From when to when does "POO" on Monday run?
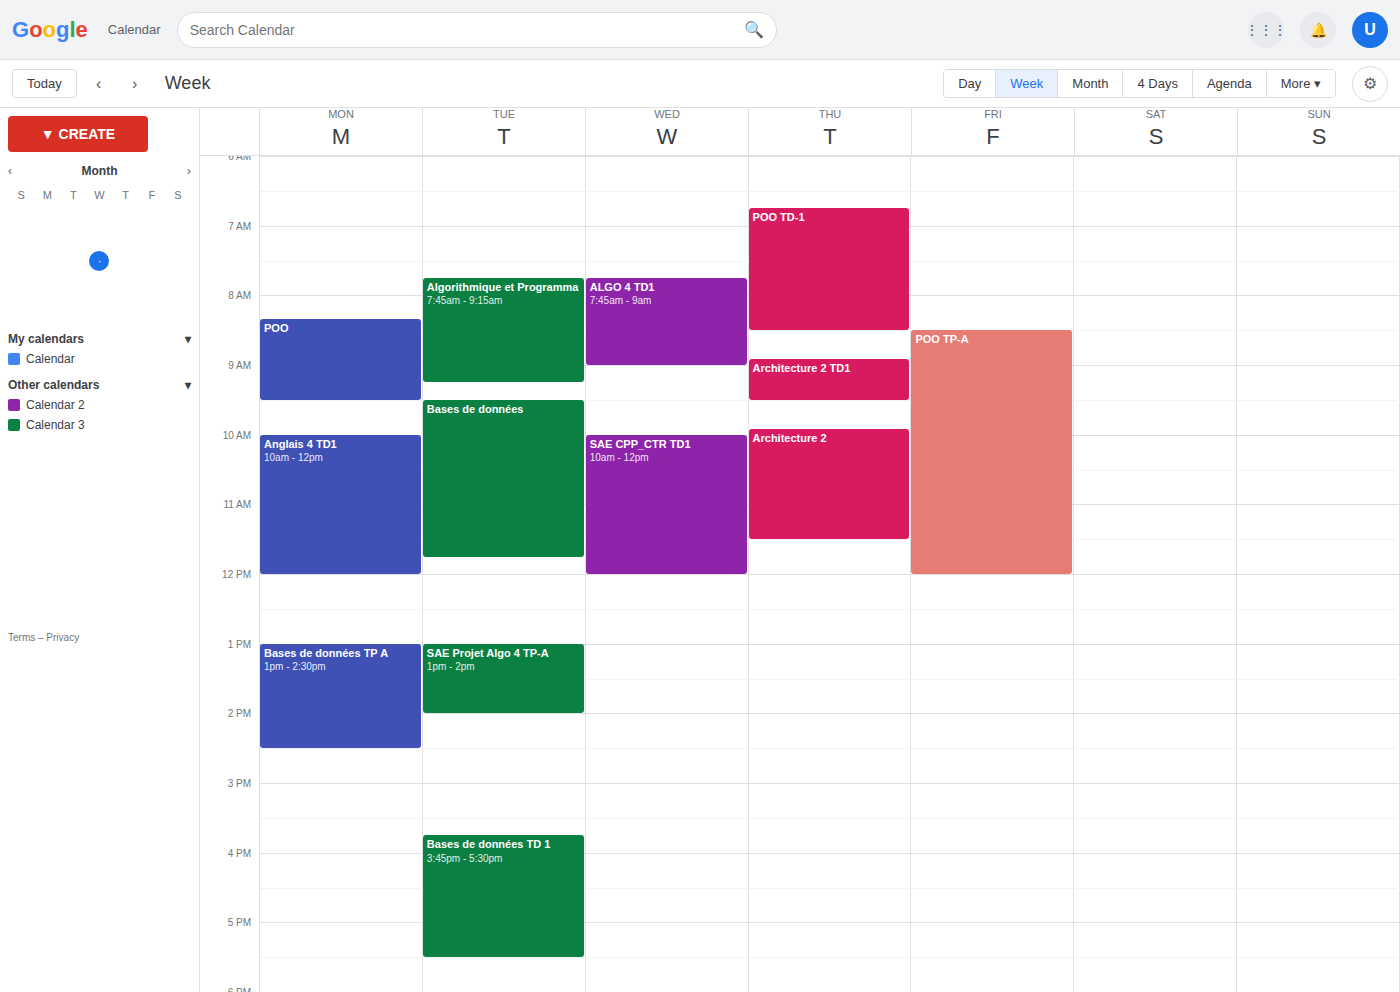
8:20 AM to 9:30 AM